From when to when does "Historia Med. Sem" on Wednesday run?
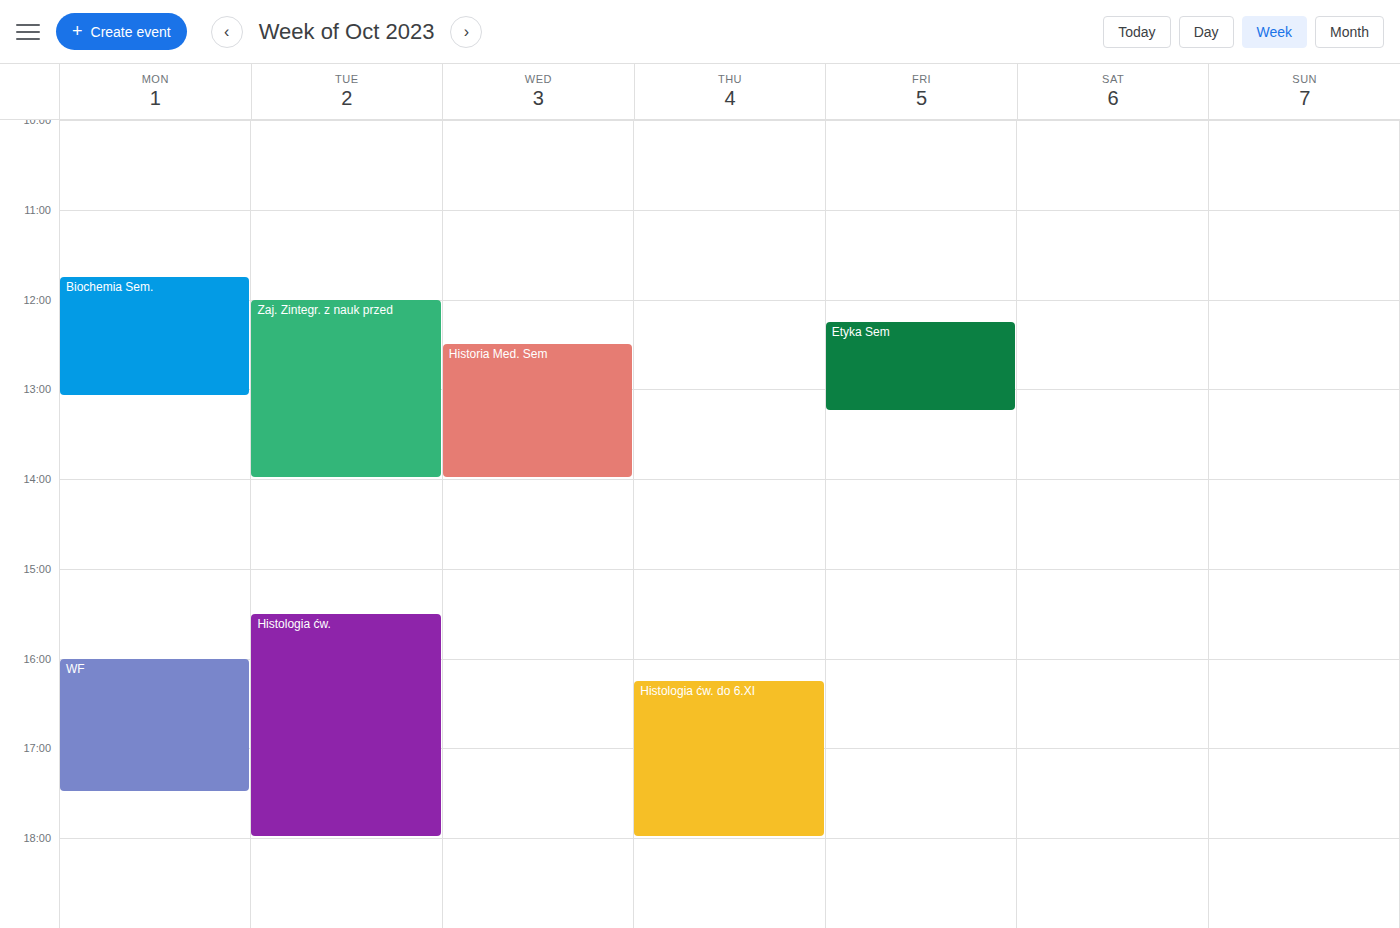
12:30 to 14:00